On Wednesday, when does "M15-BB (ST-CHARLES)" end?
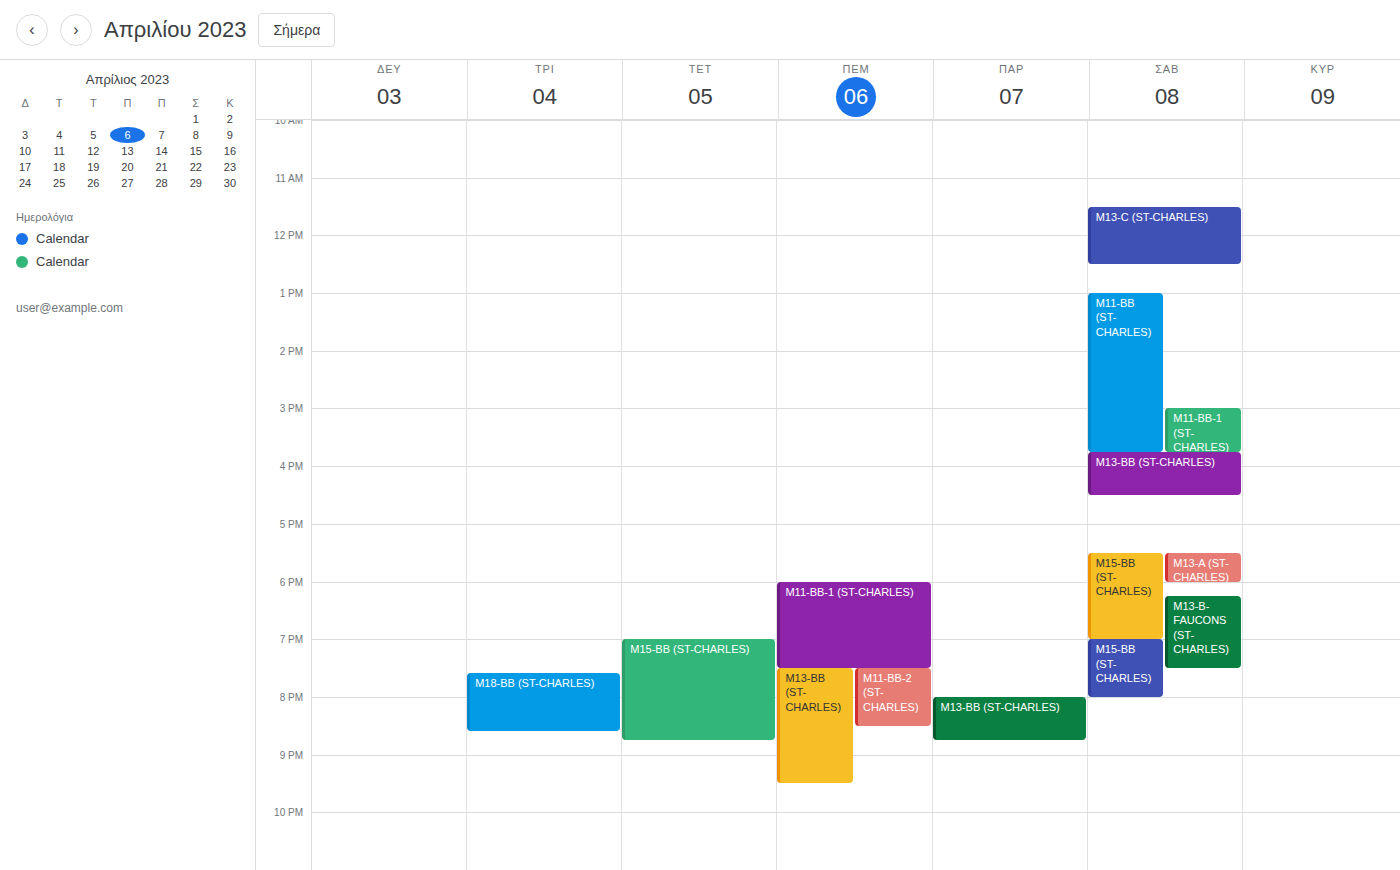
8:45 PM